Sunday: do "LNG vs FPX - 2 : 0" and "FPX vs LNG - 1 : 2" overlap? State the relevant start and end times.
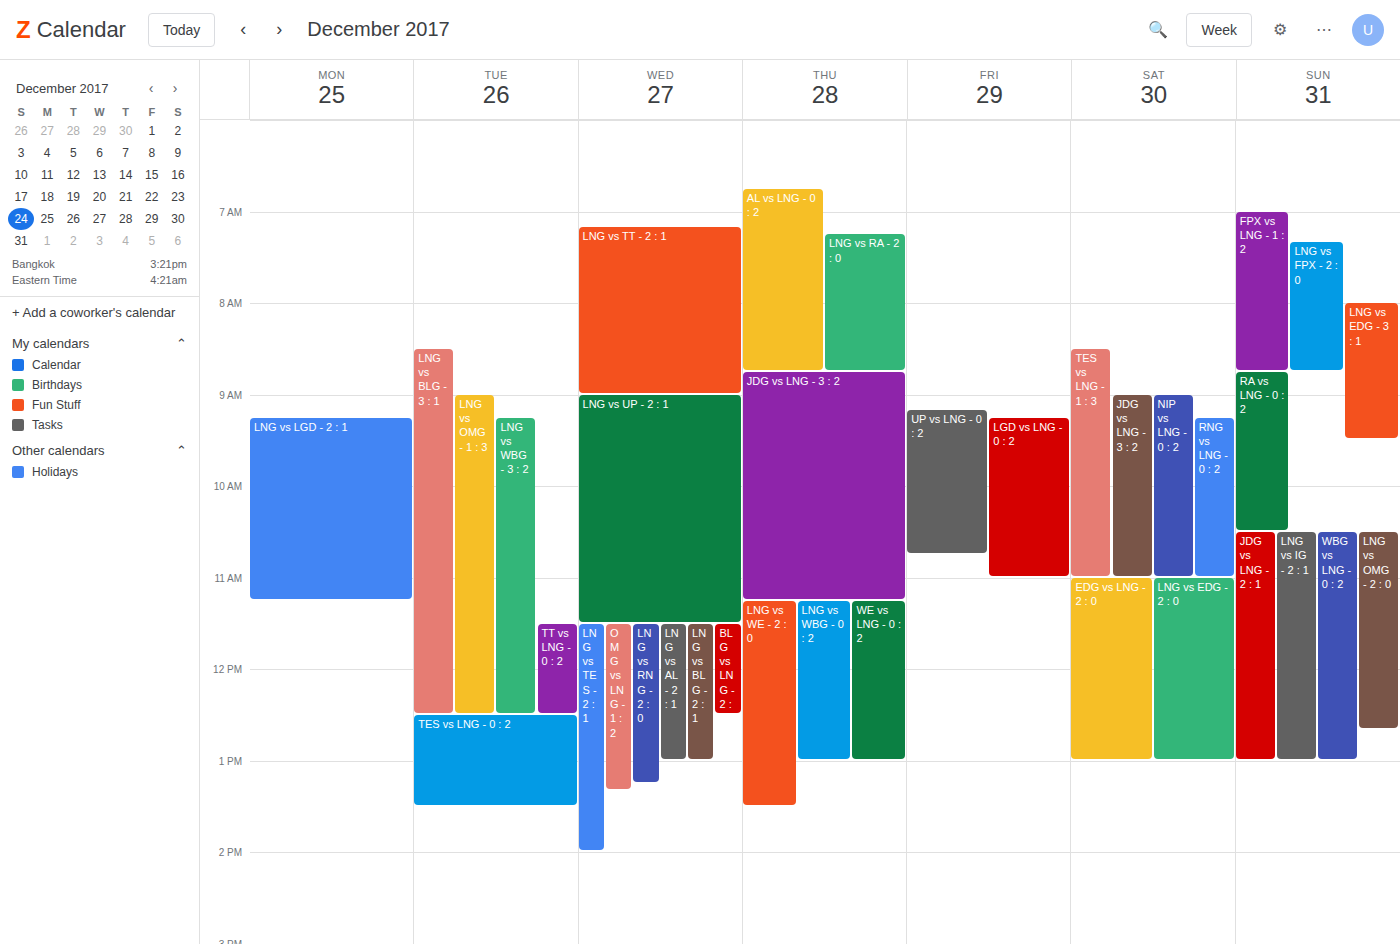
"LNG vs FPX - 2 : 0" starts at 7:20 AM, before "FPX vs LNG - 1 : 2" ends at 8:45 AM -- they overlap.